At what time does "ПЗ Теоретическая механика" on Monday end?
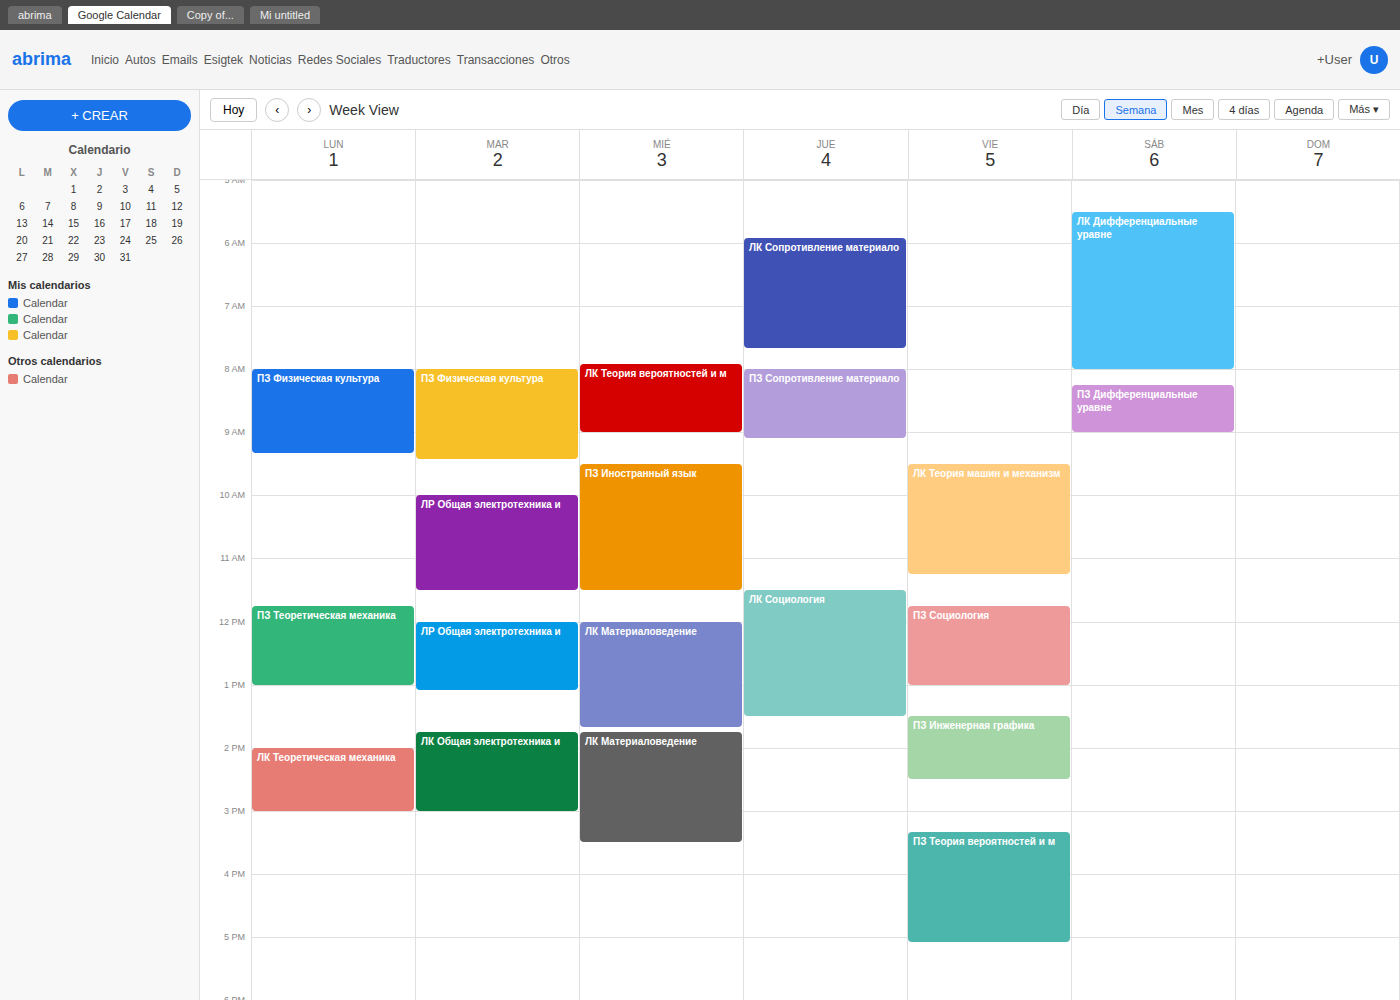
1:00 PM